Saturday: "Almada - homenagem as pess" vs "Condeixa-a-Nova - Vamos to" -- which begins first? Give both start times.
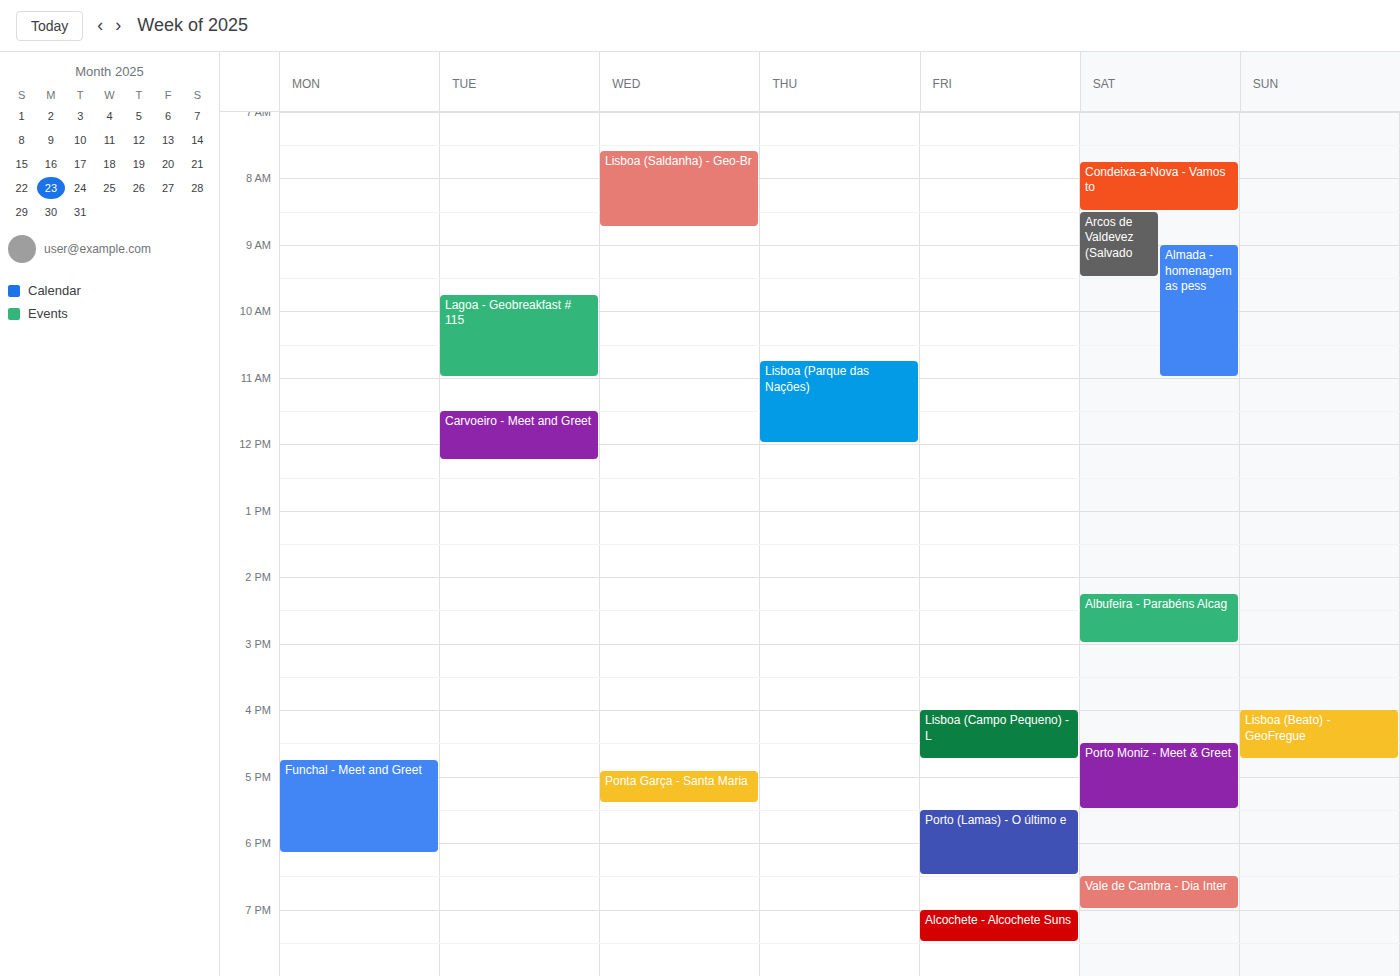
"Condeixa-a-Nova - Vamos to" 7:45 AM; "Almada - homenagem as pess" 9:00 AM.